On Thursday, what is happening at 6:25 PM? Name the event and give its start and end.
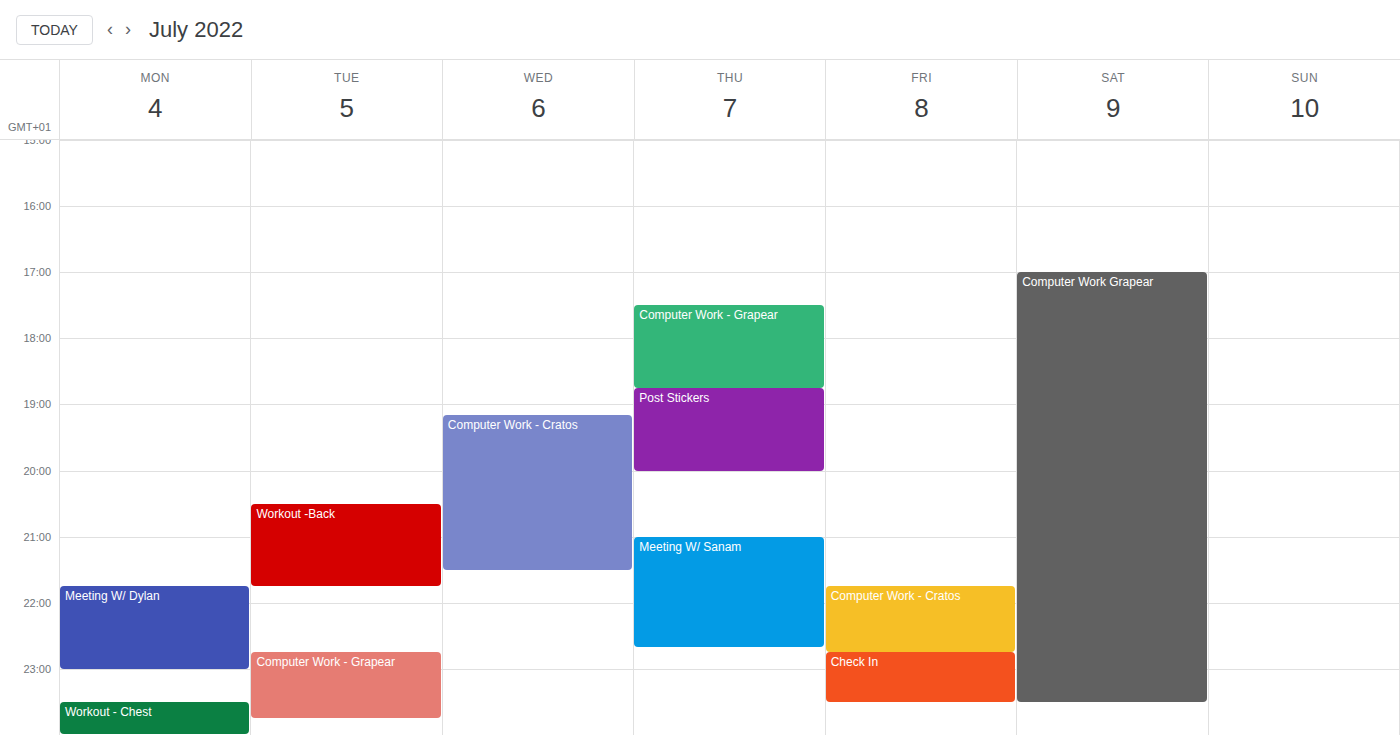
"Computer Work - Grapear", 5:30 PM to 6:45 PM